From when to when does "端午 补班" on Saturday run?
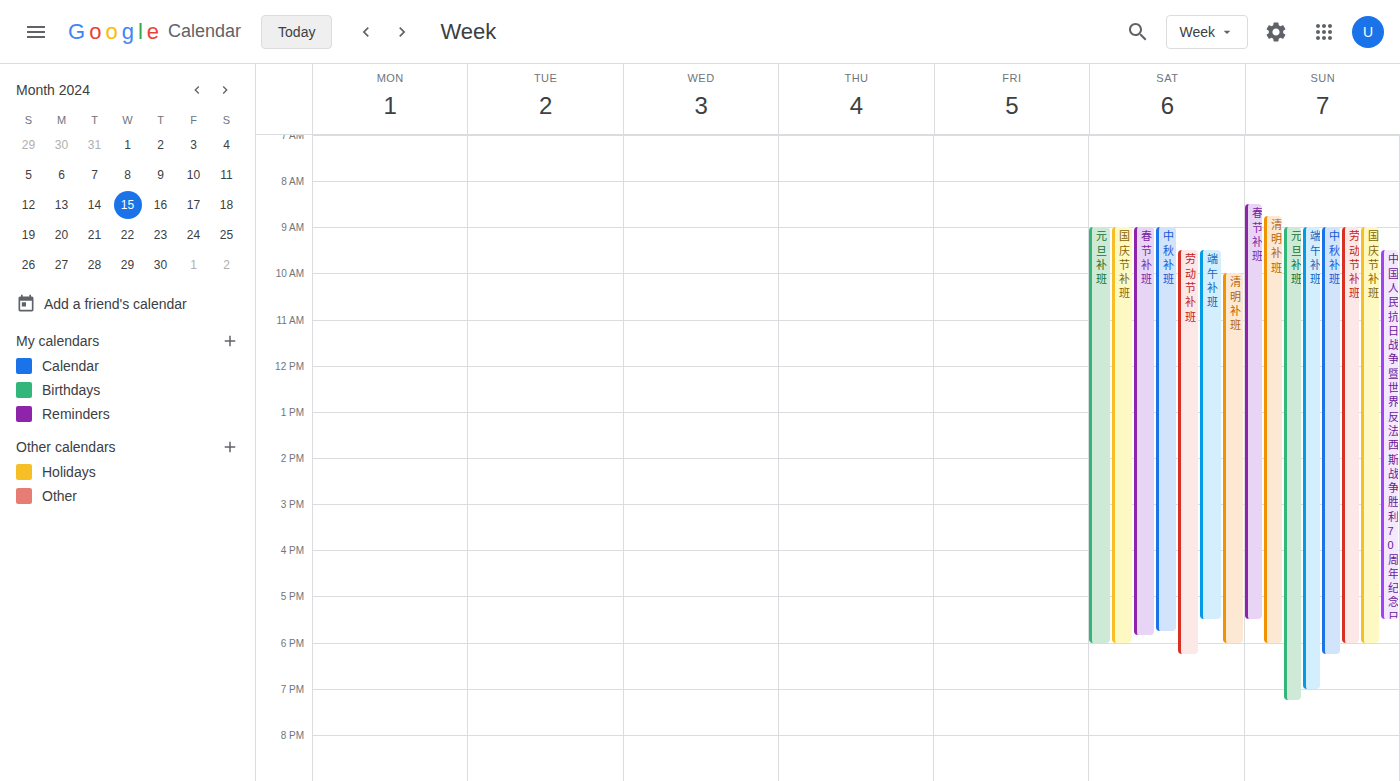
09:30 to 17:30